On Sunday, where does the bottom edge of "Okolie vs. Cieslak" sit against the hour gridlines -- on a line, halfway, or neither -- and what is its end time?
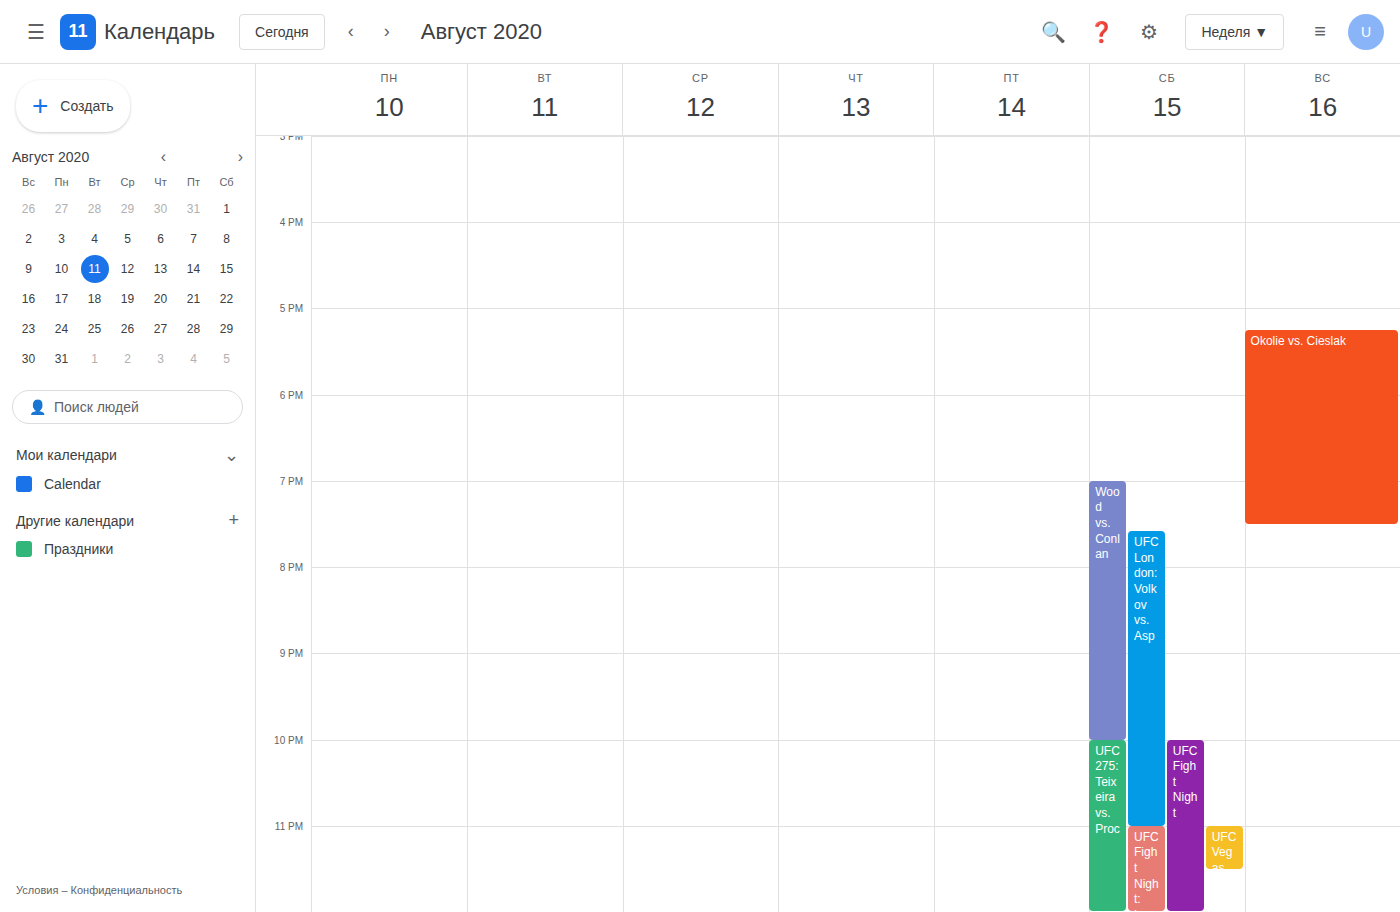
7:30 PM -- halfway between the 7 PM and 8 PM lines.